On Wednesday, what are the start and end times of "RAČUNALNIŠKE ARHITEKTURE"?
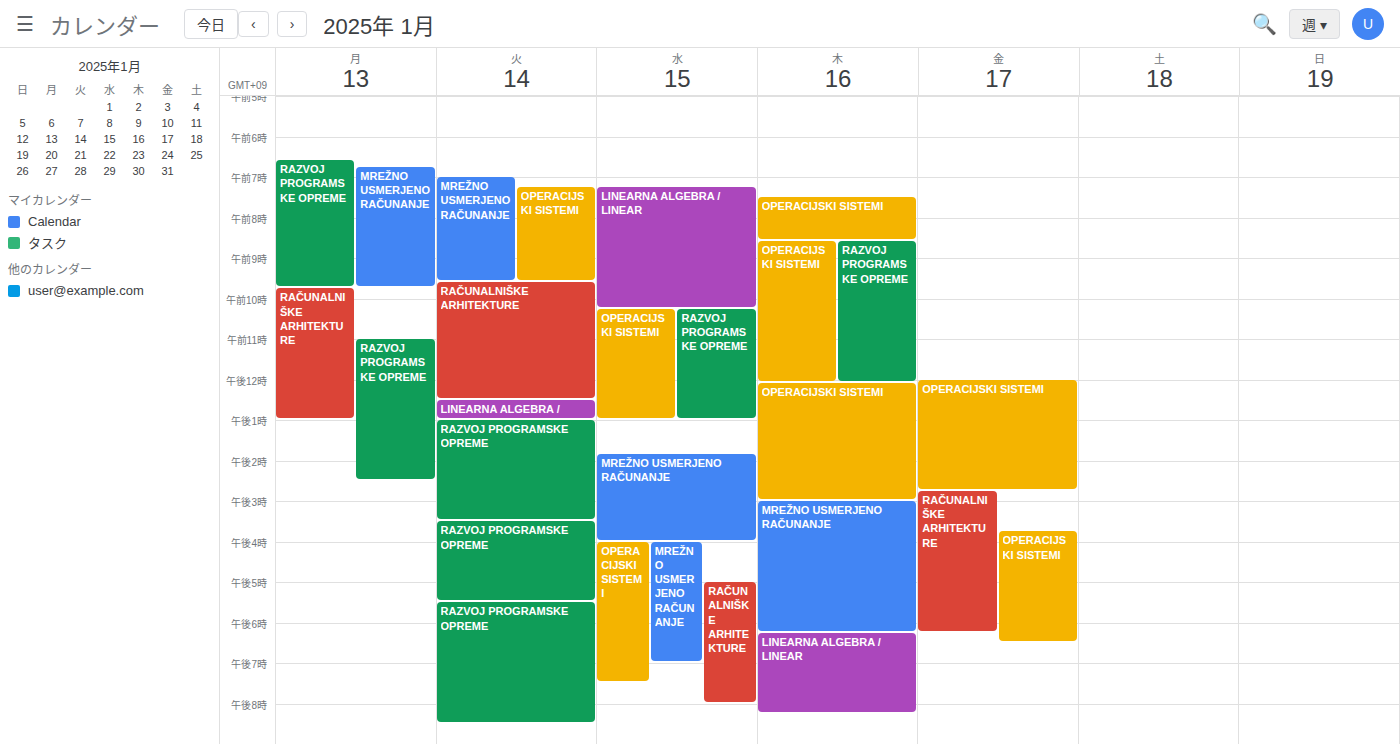
5:00 PM to 8:00 PM